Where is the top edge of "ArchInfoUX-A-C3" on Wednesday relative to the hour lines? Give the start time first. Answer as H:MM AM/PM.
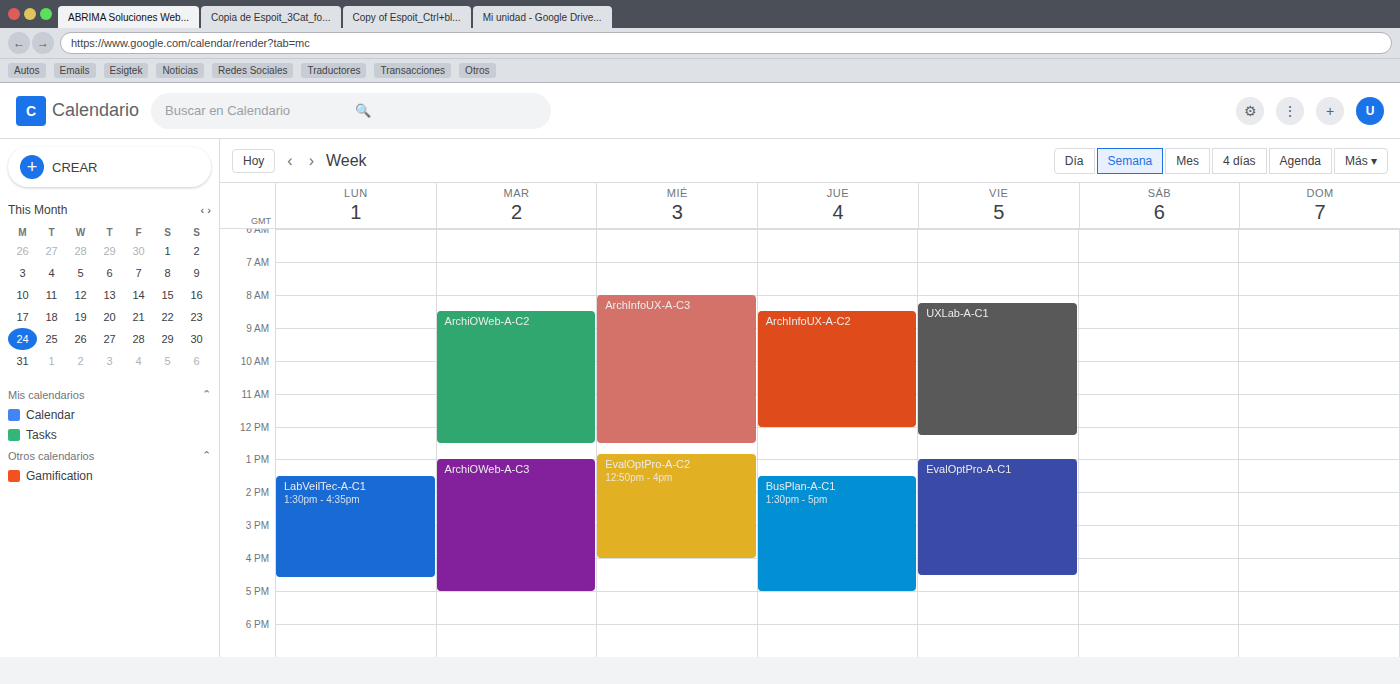
8:00 AM -- exactly on the 8 AM line.